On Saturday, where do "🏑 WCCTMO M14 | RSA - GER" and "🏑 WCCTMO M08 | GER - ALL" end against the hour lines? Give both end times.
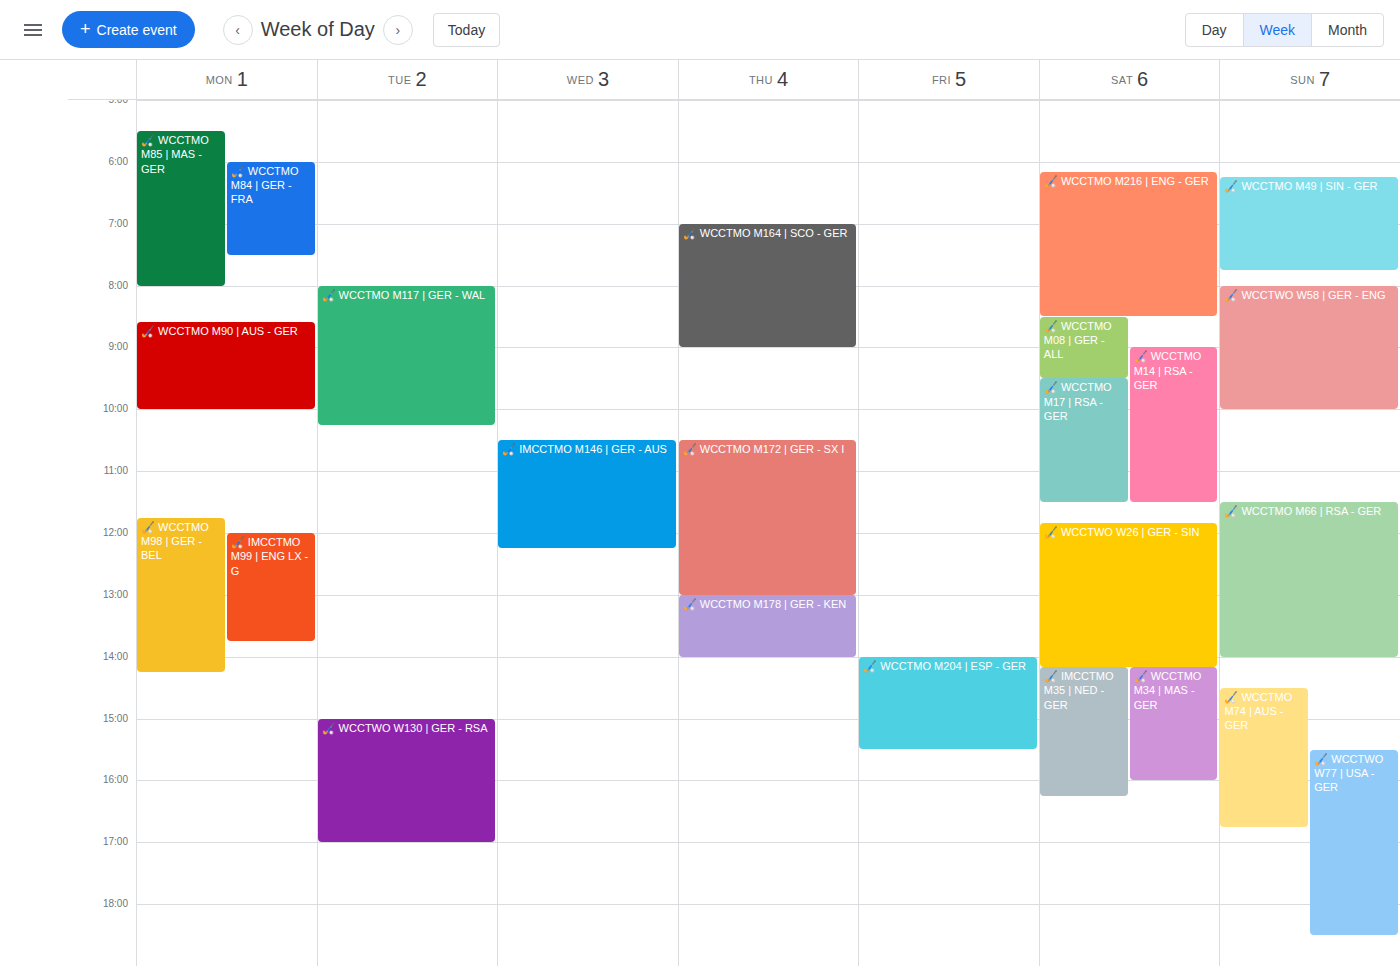
"🏑 WCCTMO M14 | RSA - GER": 11:30 AM, halfway between the 11 AM and 12 PM lines. "🏑 WCCTMO M08 | GER - ALL": 9:30 AM, halfway between the 9 AM and 10 AM lines.